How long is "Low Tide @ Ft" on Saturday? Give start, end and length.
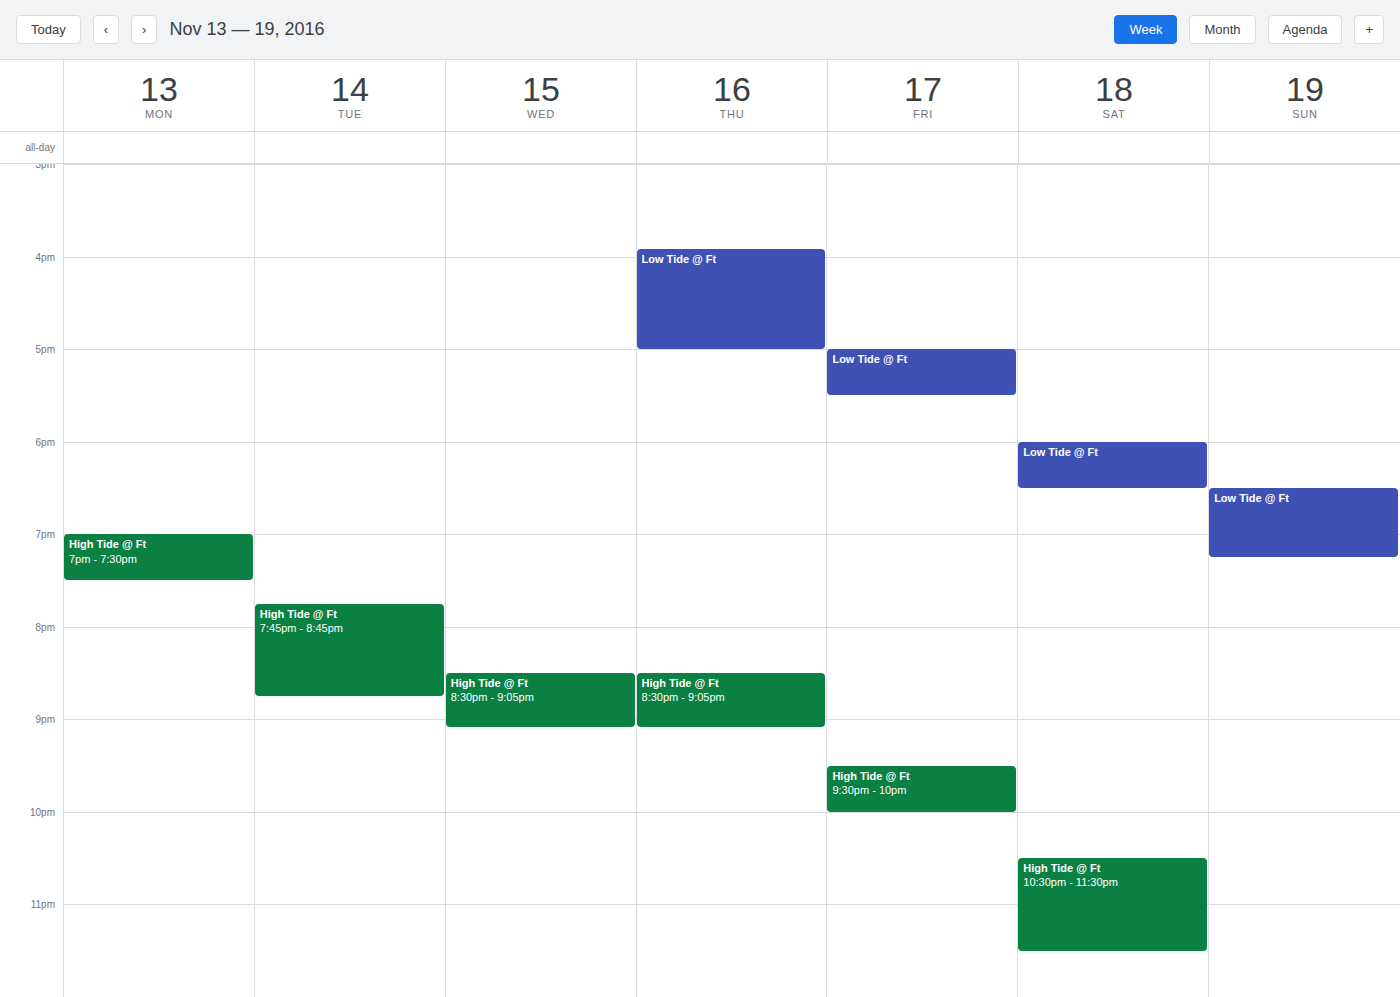
6:00 PM to 6:30 PM, 30 minutes